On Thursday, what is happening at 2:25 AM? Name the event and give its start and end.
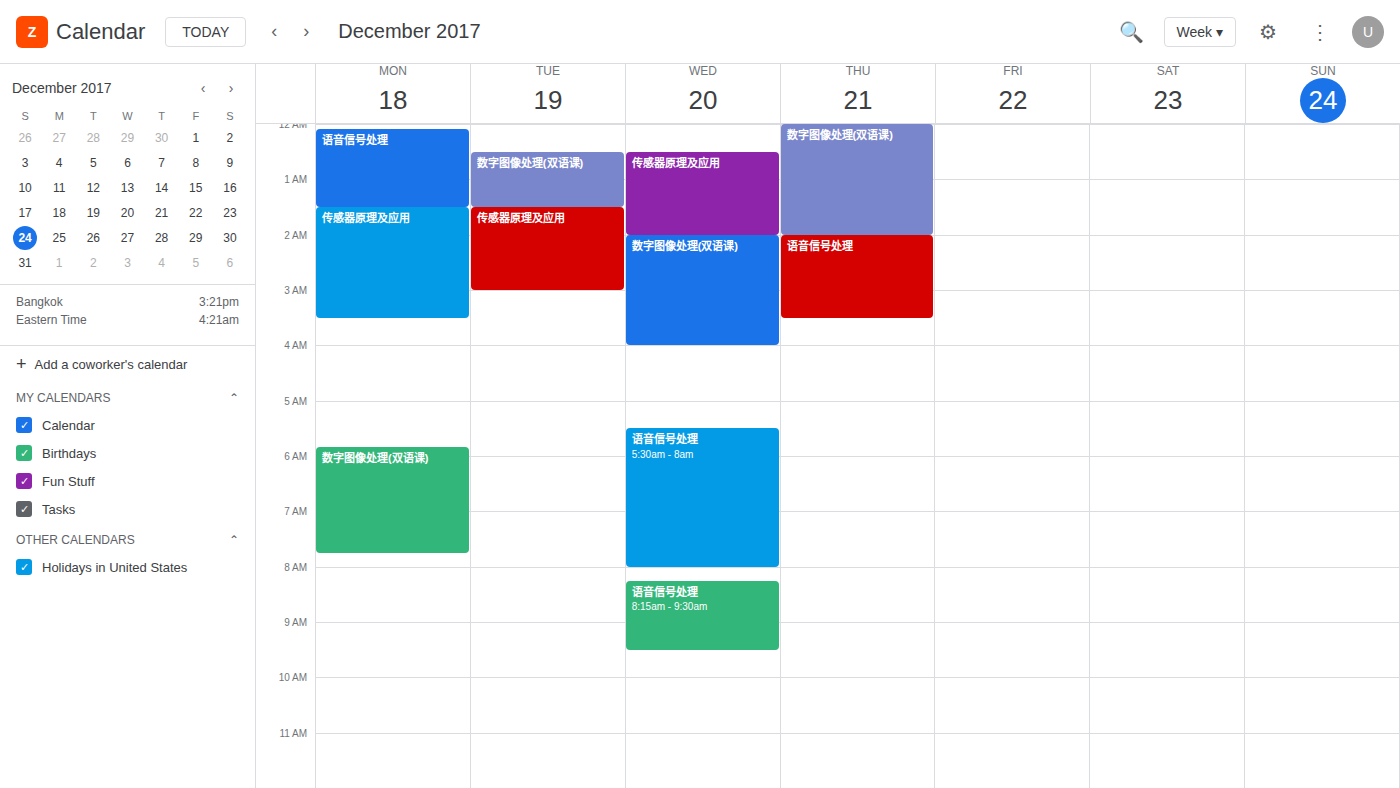
"语音信号处理", 2:00 AM to 3:30 AM